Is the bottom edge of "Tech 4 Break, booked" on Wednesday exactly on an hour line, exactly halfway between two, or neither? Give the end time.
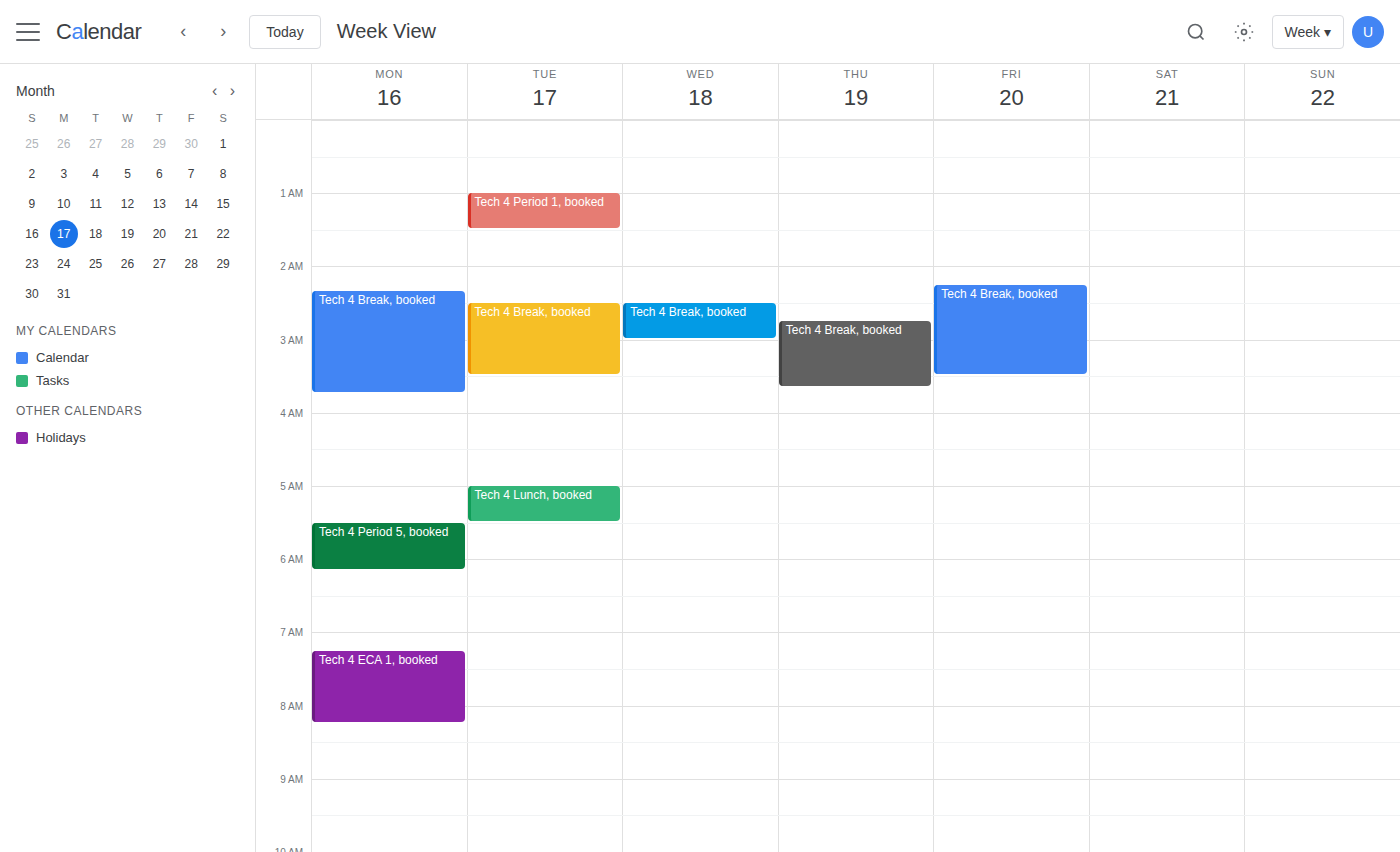
03:00 -- exactly on the 03:00 line.